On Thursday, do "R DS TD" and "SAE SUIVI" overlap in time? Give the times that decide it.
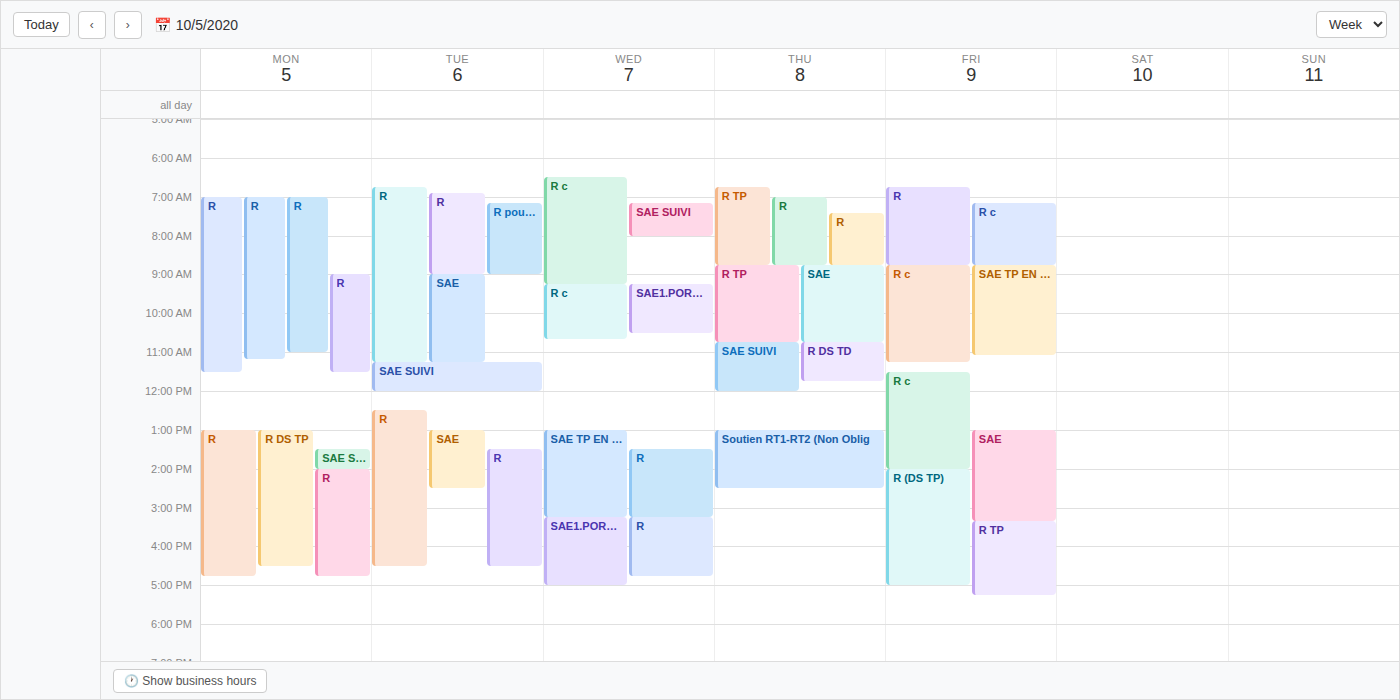
"R DS TD" runs 10:45 AM to 11:45 AM, inside "SAE SUIVI" -- they overlap.